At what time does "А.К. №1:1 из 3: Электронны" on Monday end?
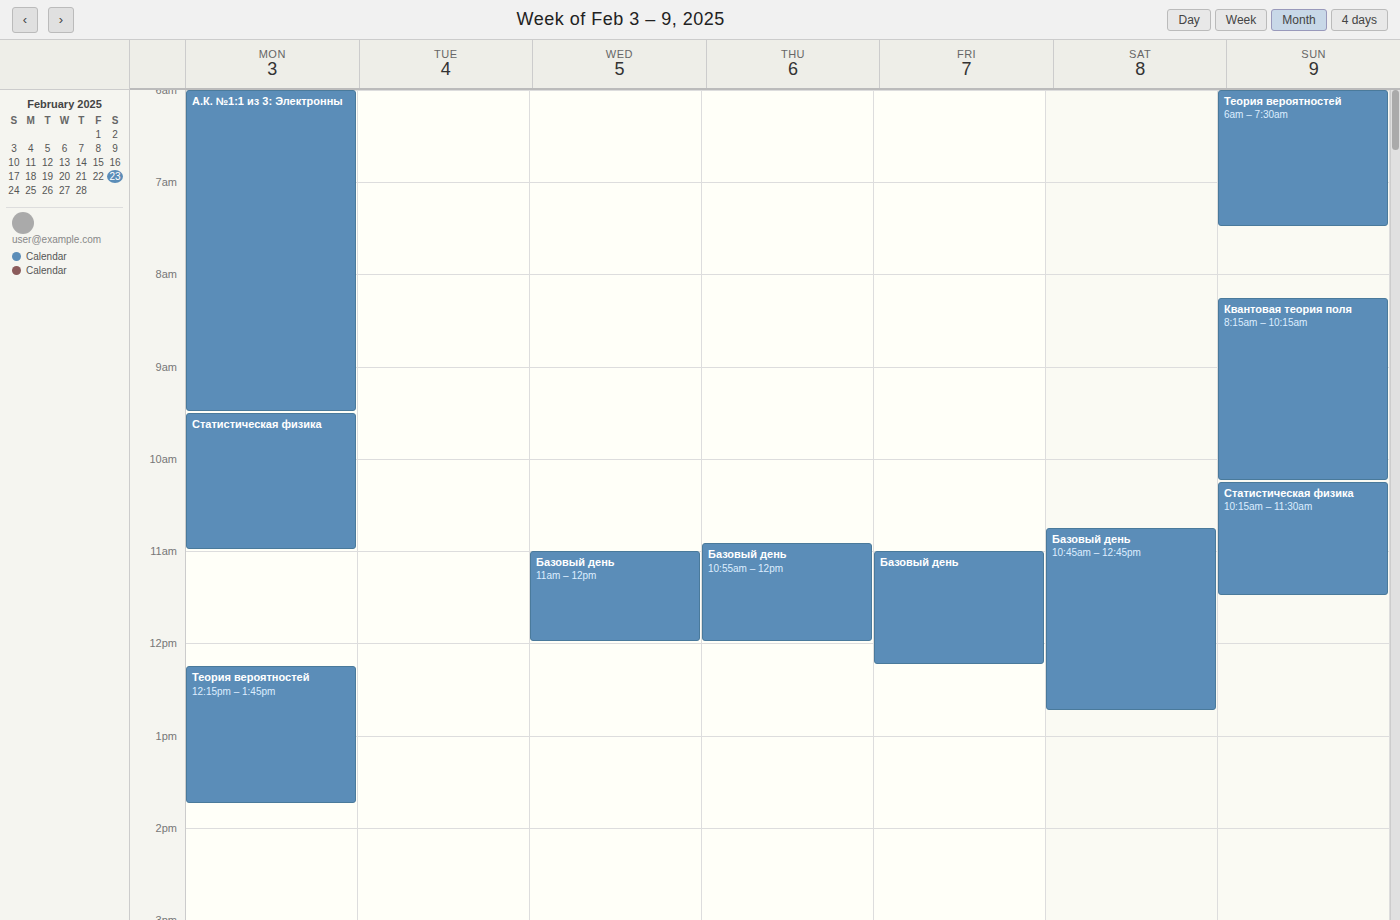
9:30 AM